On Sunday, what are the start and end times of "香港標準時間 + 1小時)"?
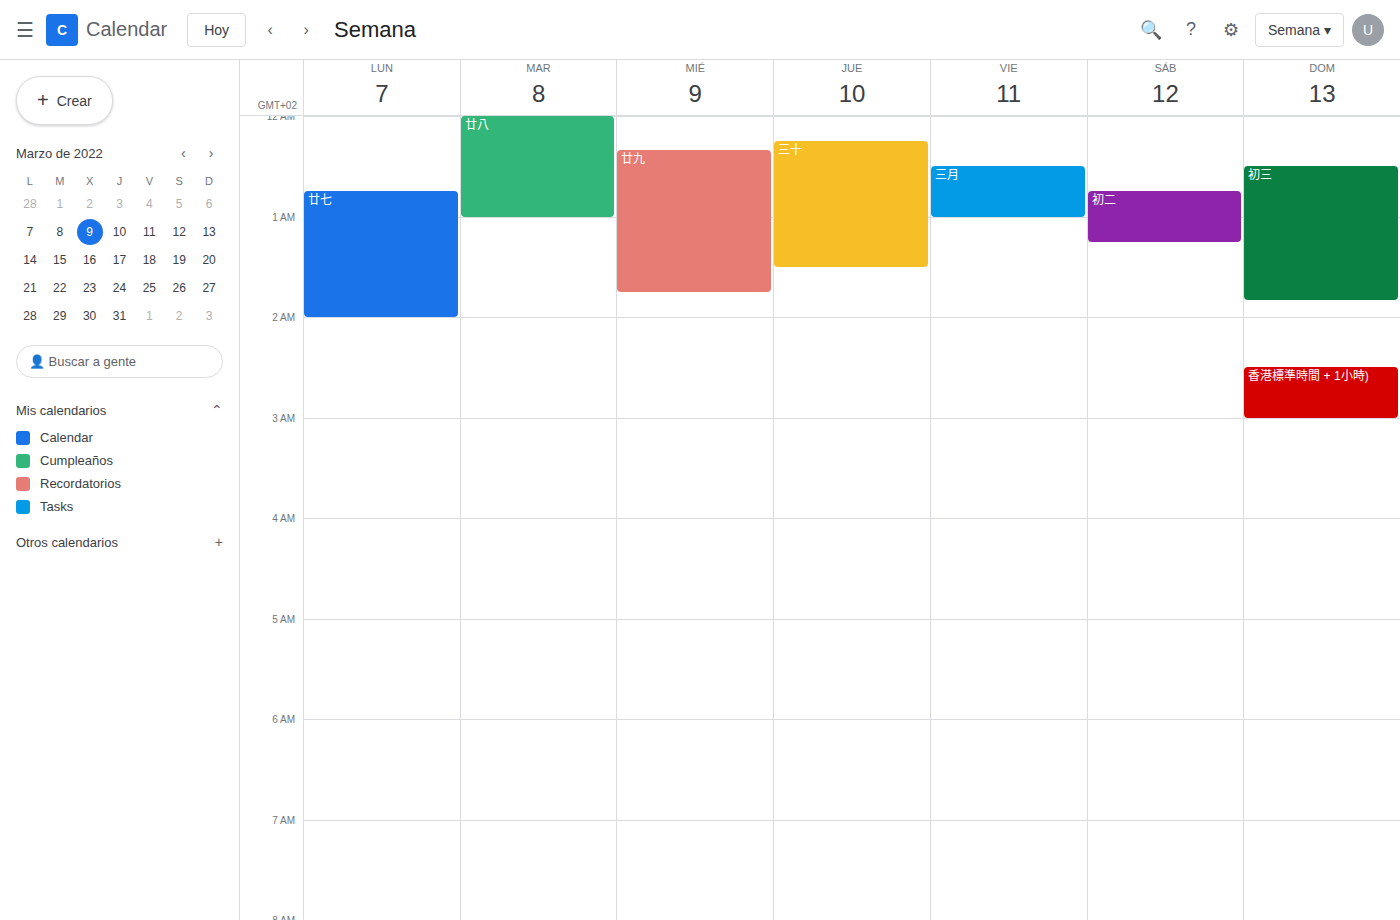
2:30 AM to 3:00 AM